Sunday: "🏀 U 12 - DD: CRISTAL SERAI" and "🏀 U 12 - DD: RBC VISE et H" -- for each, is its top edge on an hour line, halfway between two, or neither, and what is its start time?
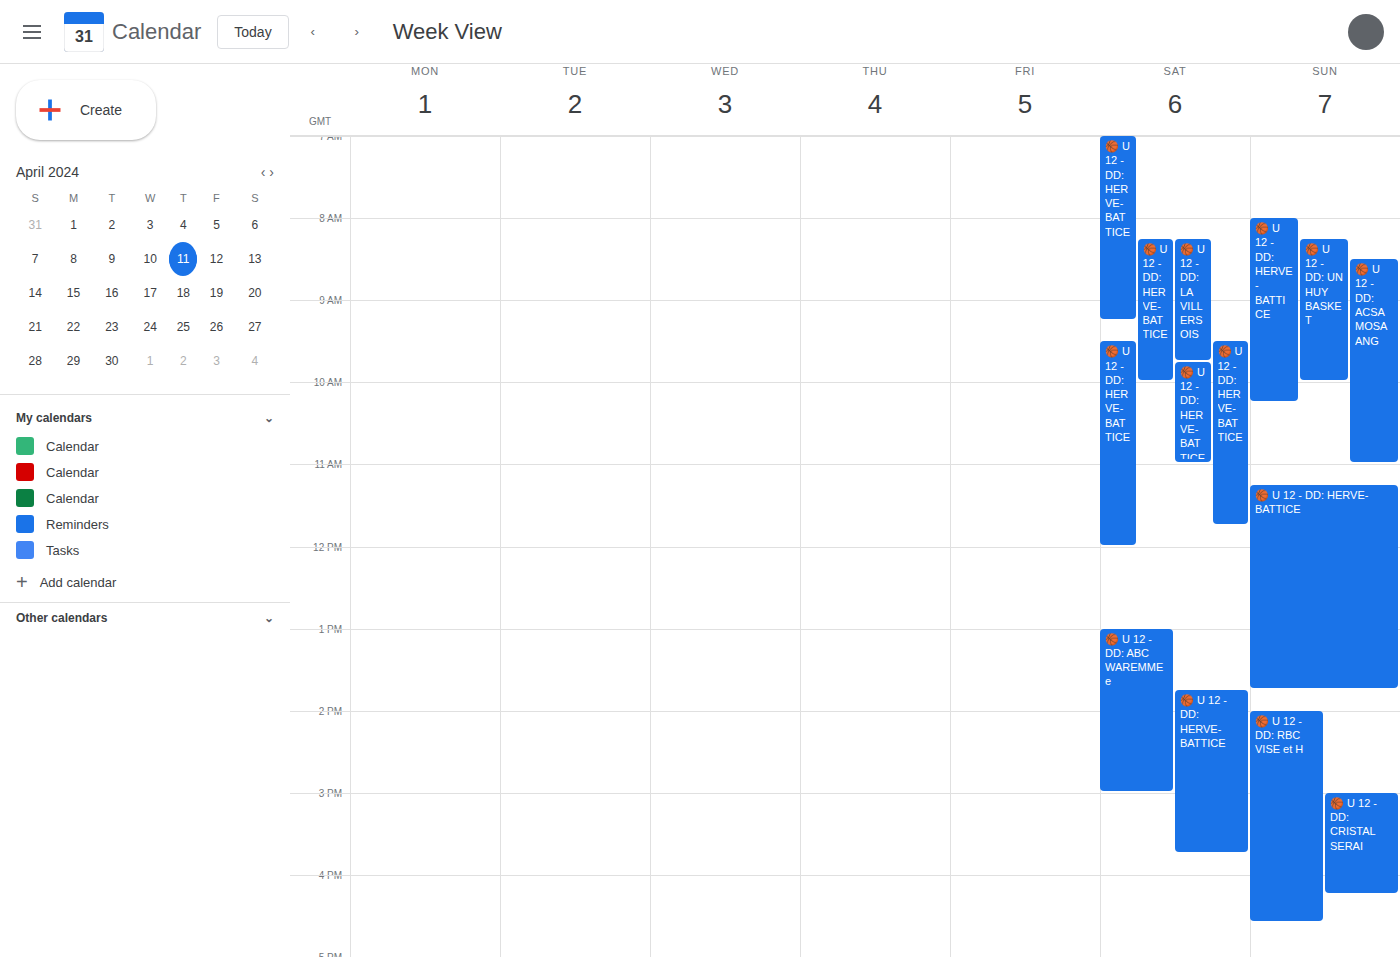
"🏀 U 12 - DD: CRISTAL SERAI": 3:00 PM, exactly on the 3 PM line. "🏀 U 12 - DD: RBC VISE et H": 2:00 PM, exactly on the 2 PM line.